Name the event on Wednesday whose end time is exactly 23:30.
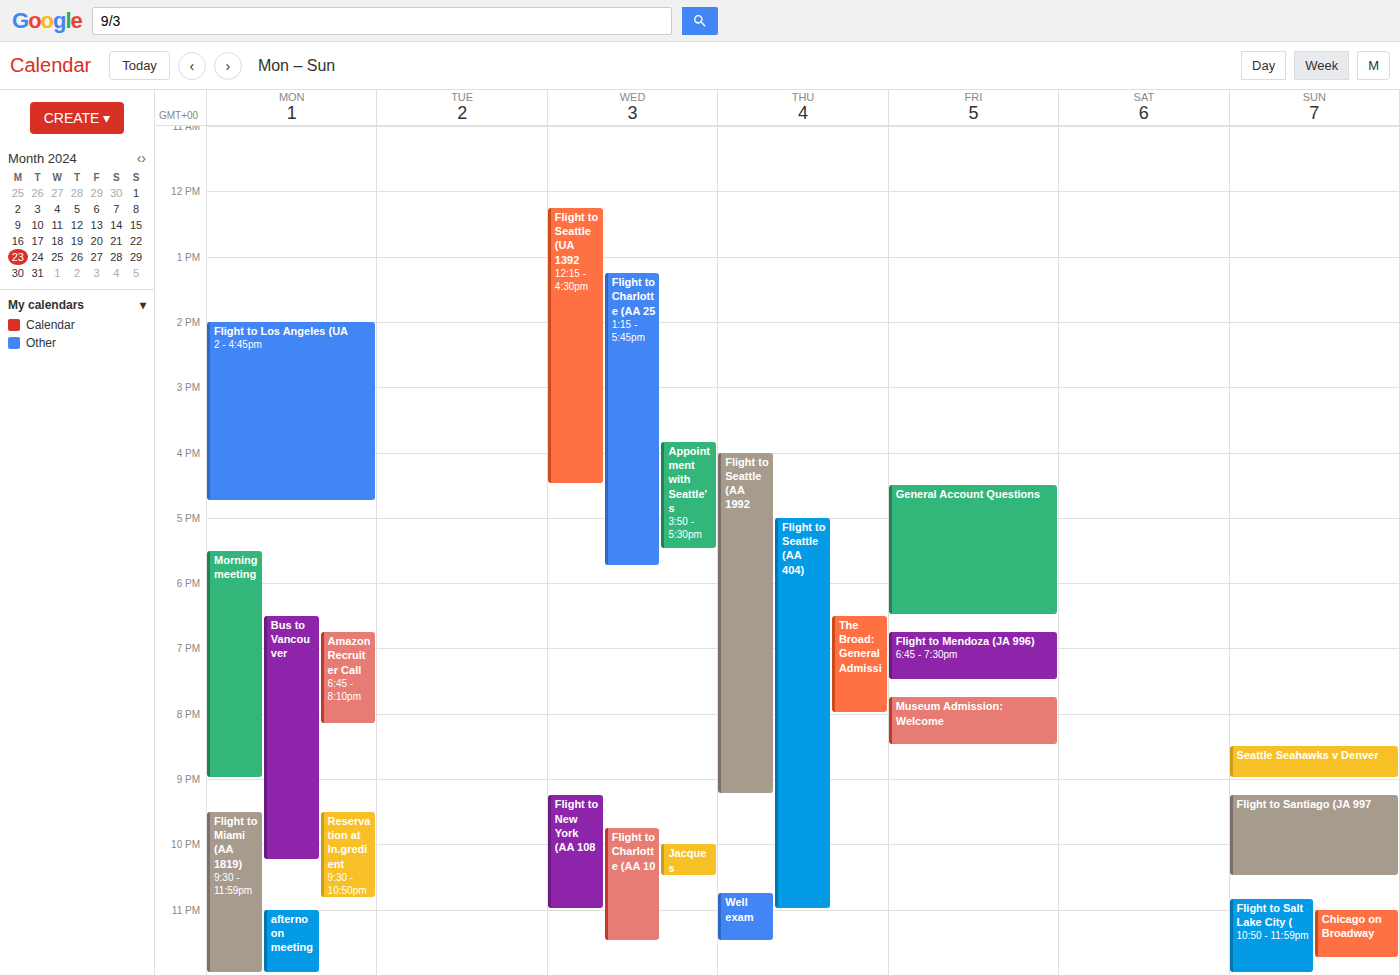
"Flight to Charlotte (AA 10"